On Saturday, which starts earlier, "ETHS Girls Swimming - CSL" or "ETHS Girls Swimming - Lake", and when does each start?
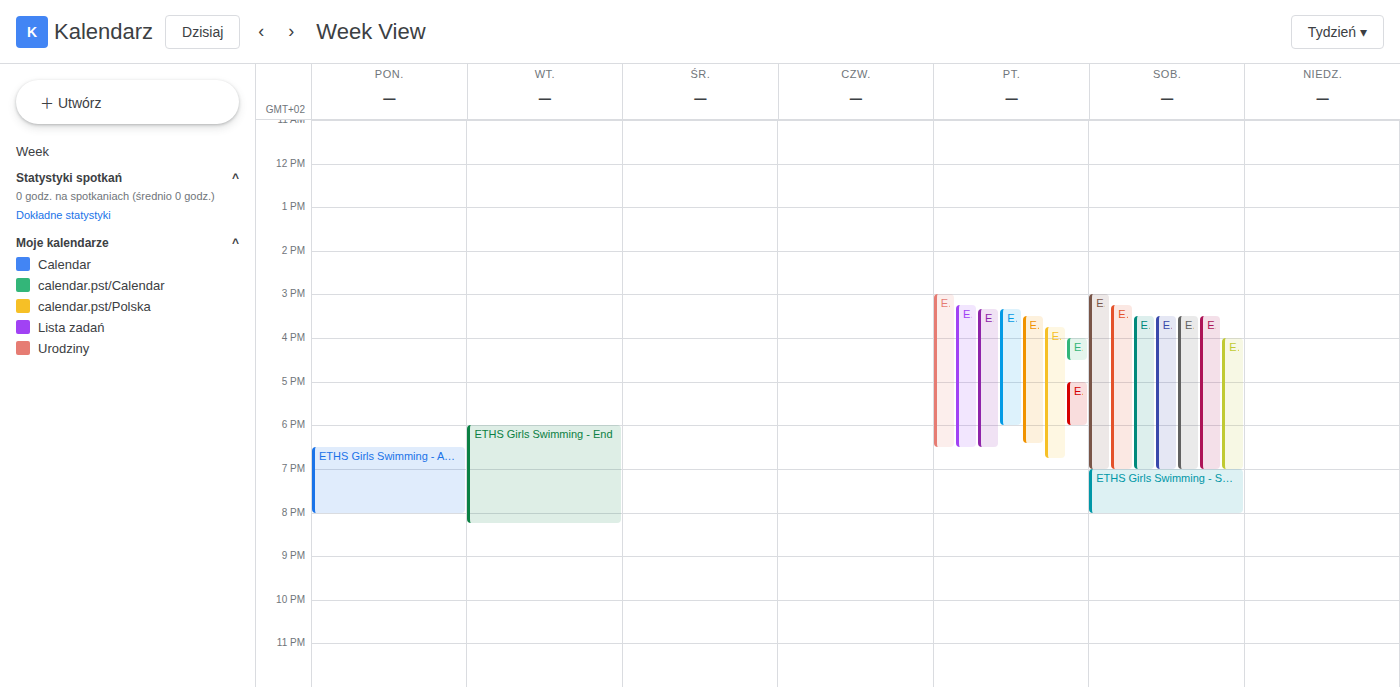
"ETHS Girls Swimming - Lake" 3:00 PM; "ETHS Girls Swimming - CSL" 4:00 PM.